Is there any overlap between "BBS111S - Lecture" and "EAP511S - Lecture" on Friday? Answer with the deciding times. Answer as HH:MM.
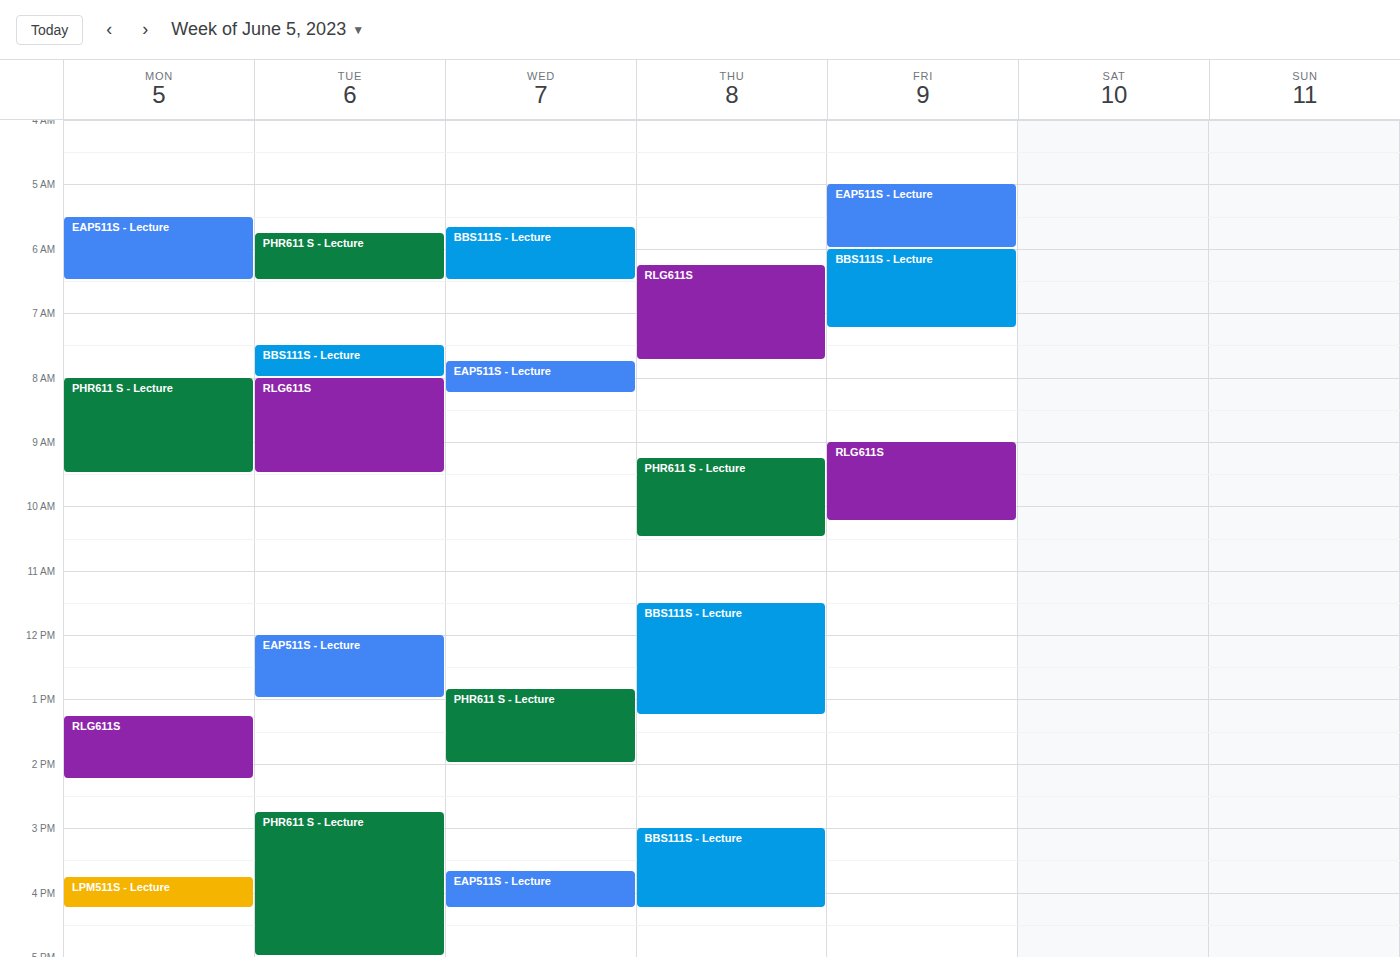
"EAP511S - Lecture" ends at 06:00, exactly when "BBS111S - Lecture" starts -- they touch but do not overlap.